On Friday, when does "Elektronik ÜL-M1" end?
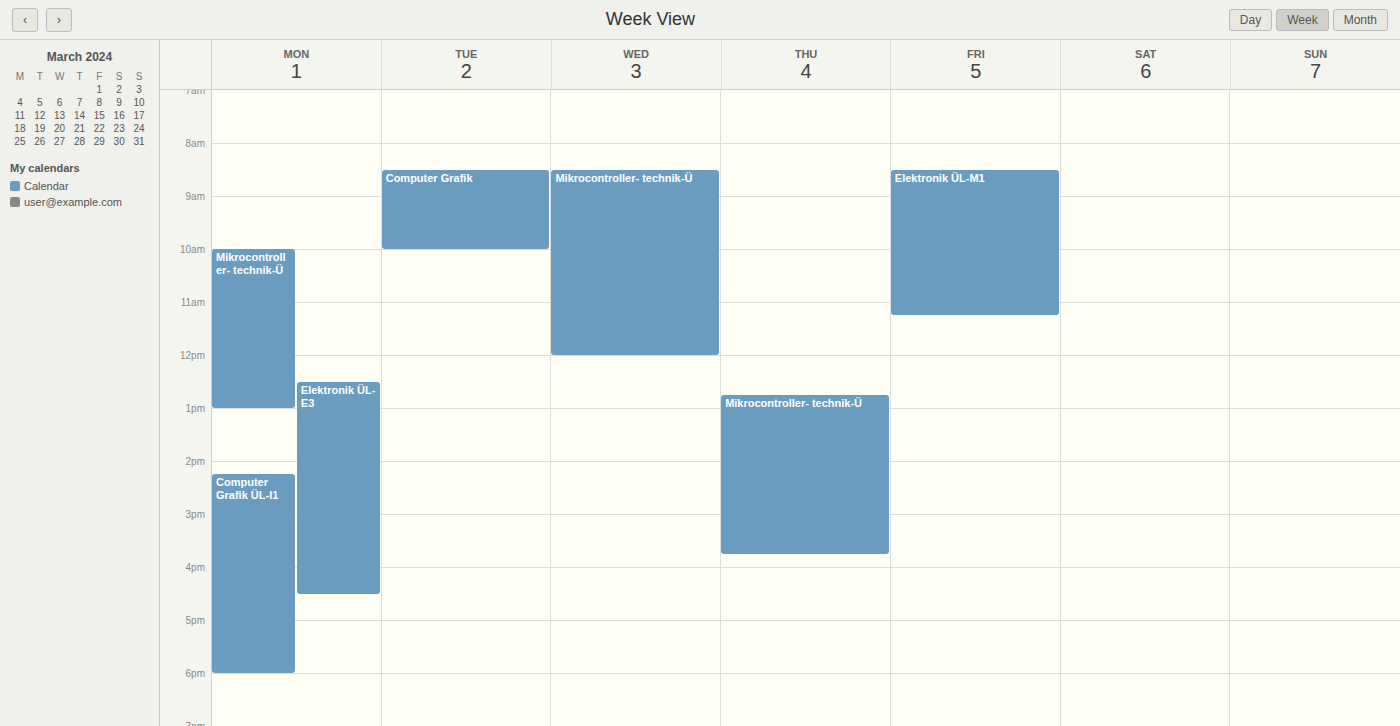
11:15 AM